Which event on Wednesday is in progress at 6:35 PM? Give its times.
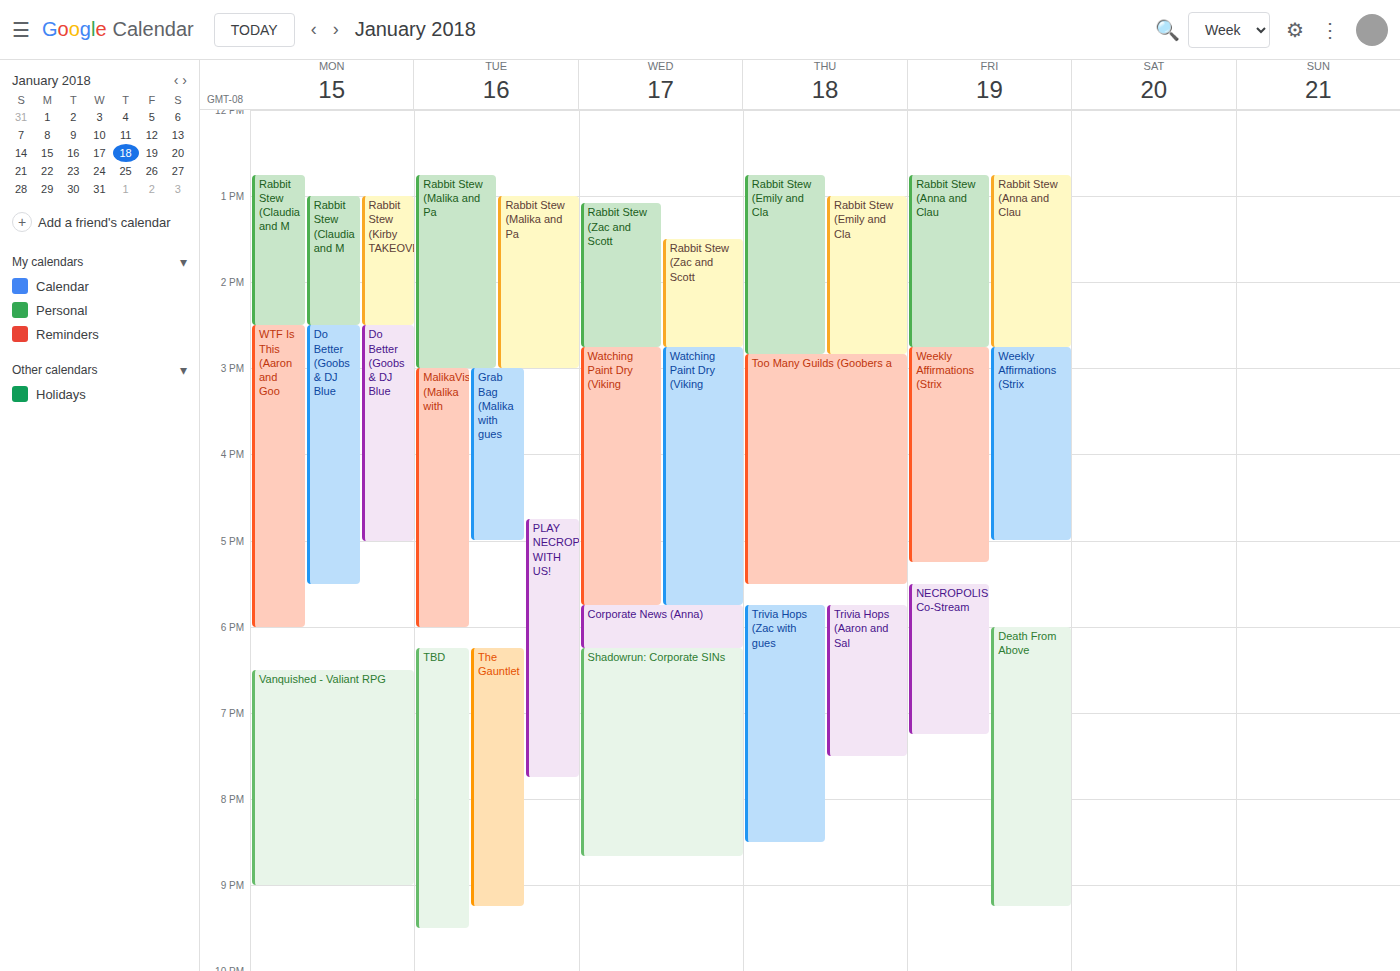
"Shadowrun: Corporate SINs", 6:15 PM to 8:40 PM